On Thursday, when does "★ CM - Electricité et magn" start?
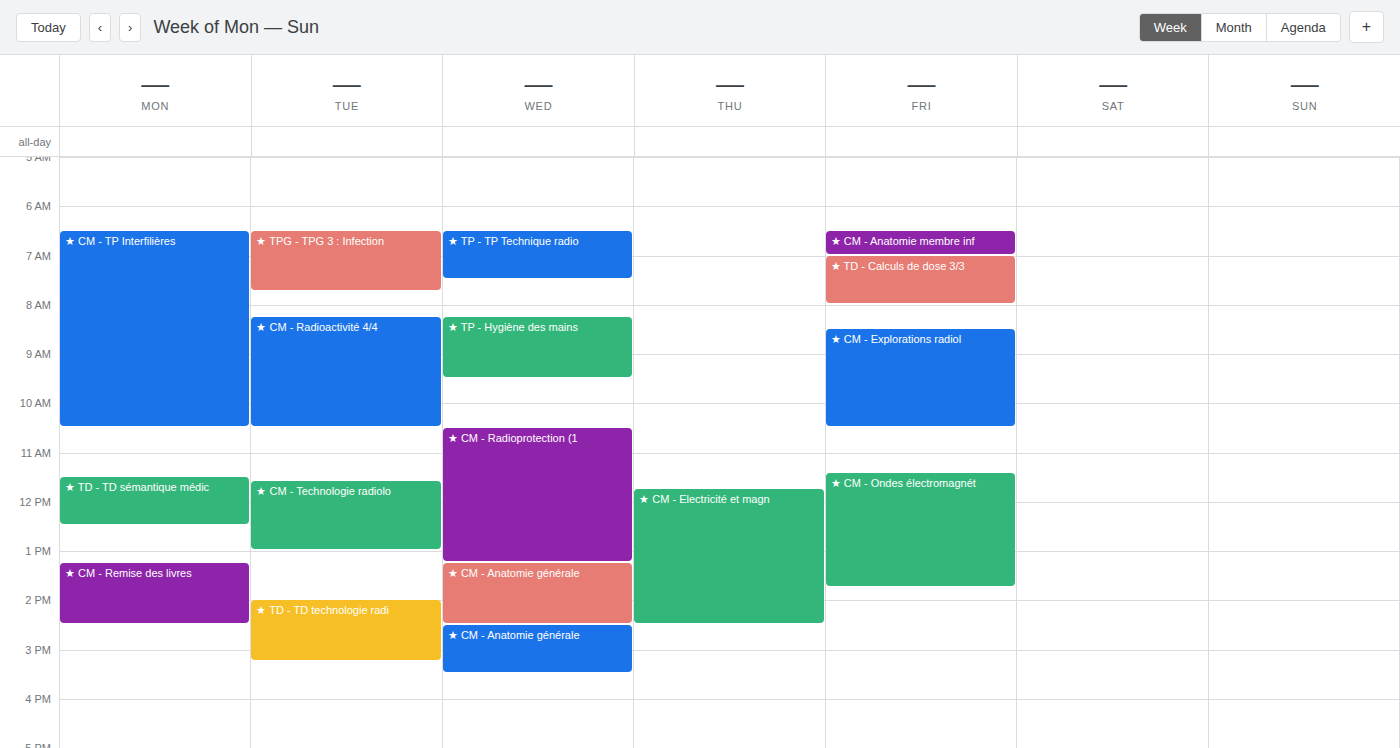
11:45 AM